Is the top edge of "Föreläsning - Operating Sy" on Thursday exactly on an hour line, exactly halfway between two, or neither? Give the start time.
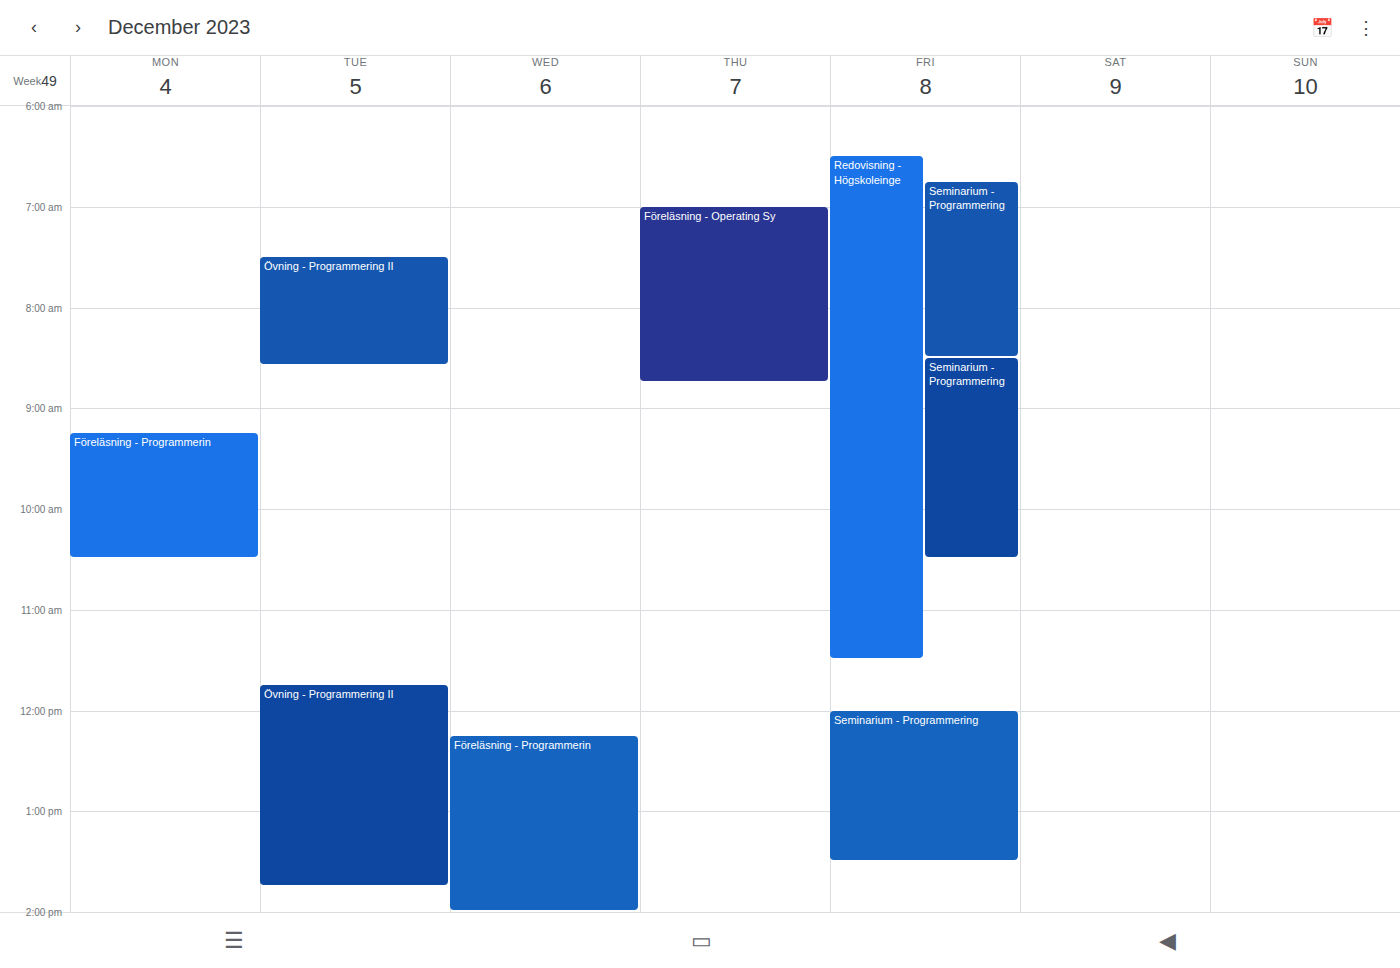
7:00 AM -- exactly on the 7 AM line.